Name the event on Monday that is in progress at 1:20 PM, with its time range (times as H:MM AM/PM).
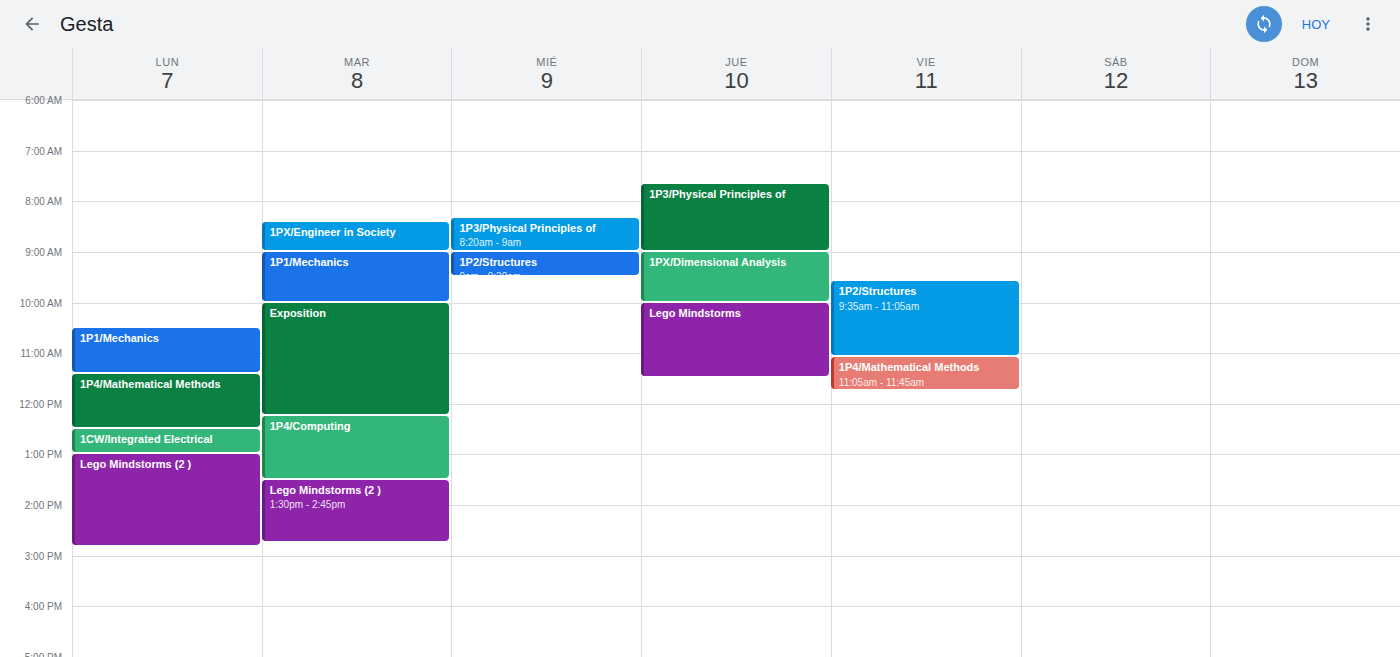
"Lego Mindstorms (2 )", 1:00 PM to 2:50 PM